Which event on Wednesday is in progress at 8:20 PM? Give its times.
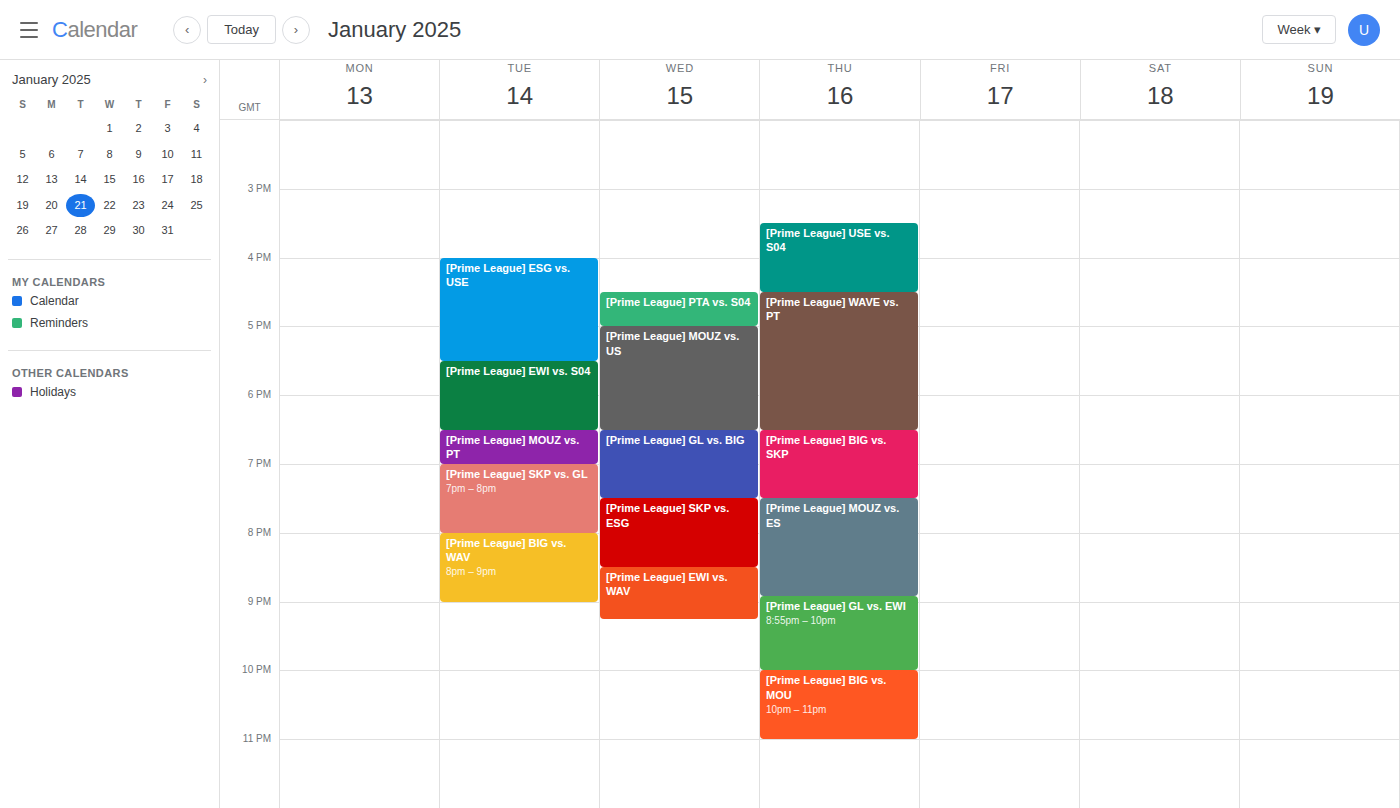
"[Prime League] SKP vs. ESG", 7:30 PM to 8:30 PM